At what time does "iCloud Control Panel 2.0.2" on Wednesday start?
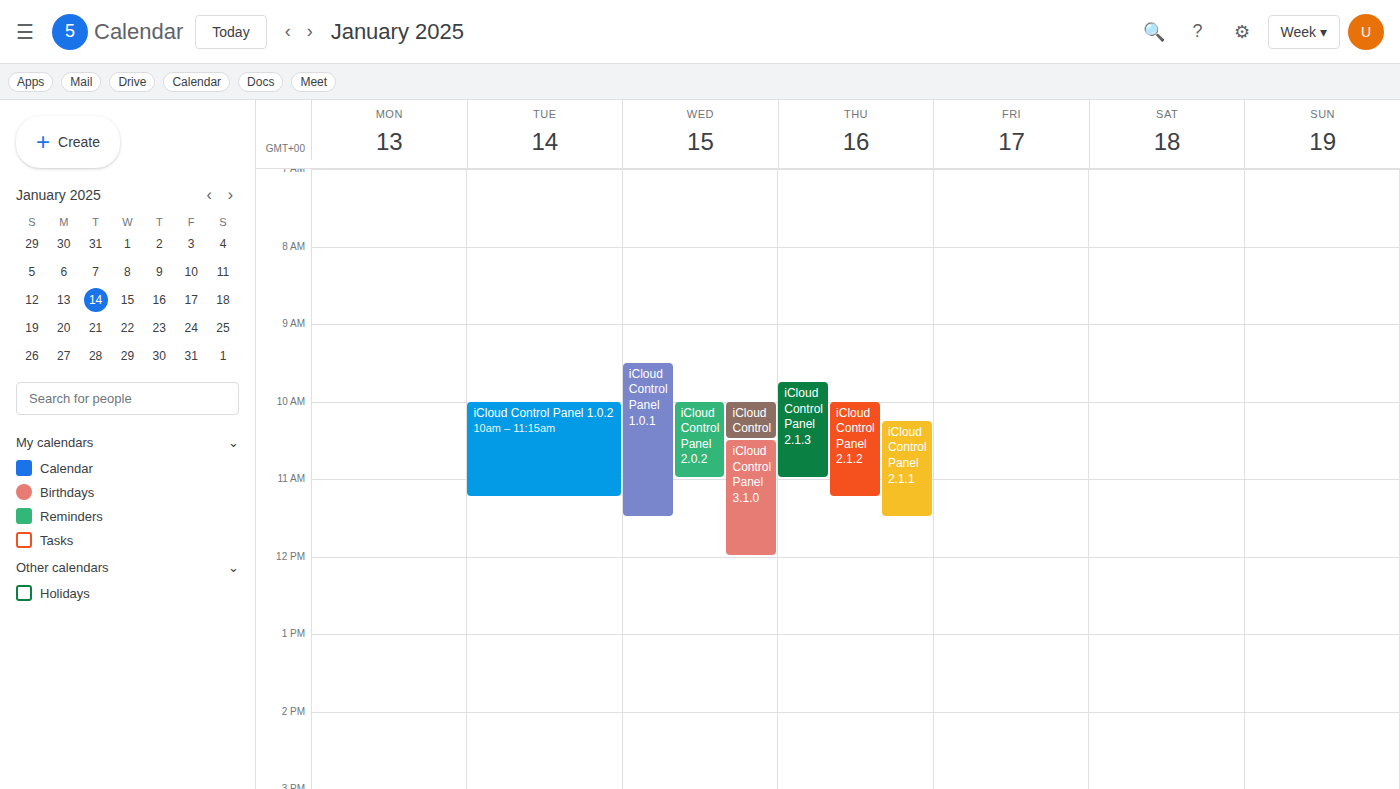
10:00 AM